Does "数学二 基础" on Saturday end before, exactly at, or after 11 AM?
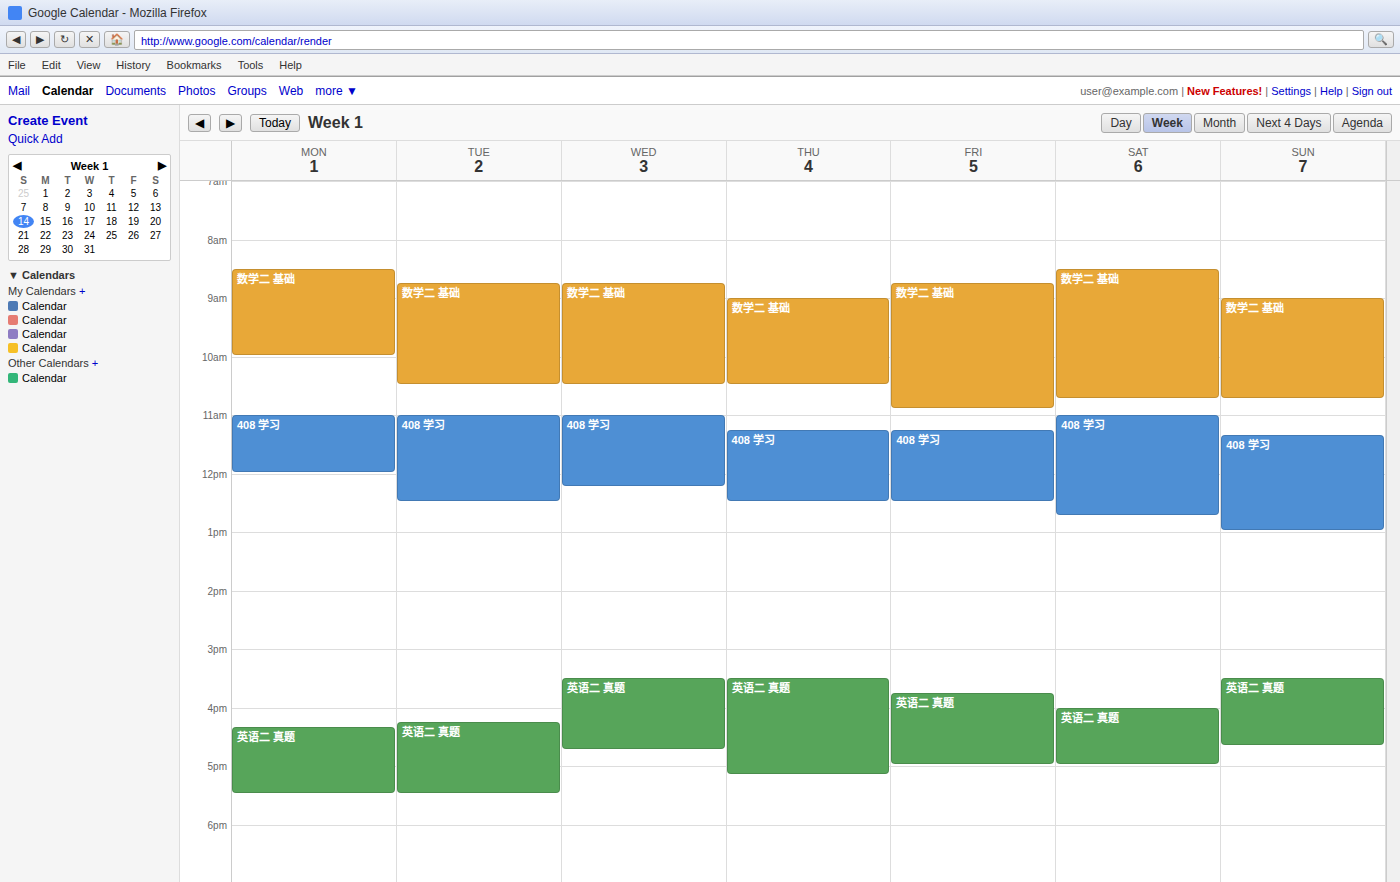
10:45 AM -- before 11 AM, 15 minutes above the 11 AM line.